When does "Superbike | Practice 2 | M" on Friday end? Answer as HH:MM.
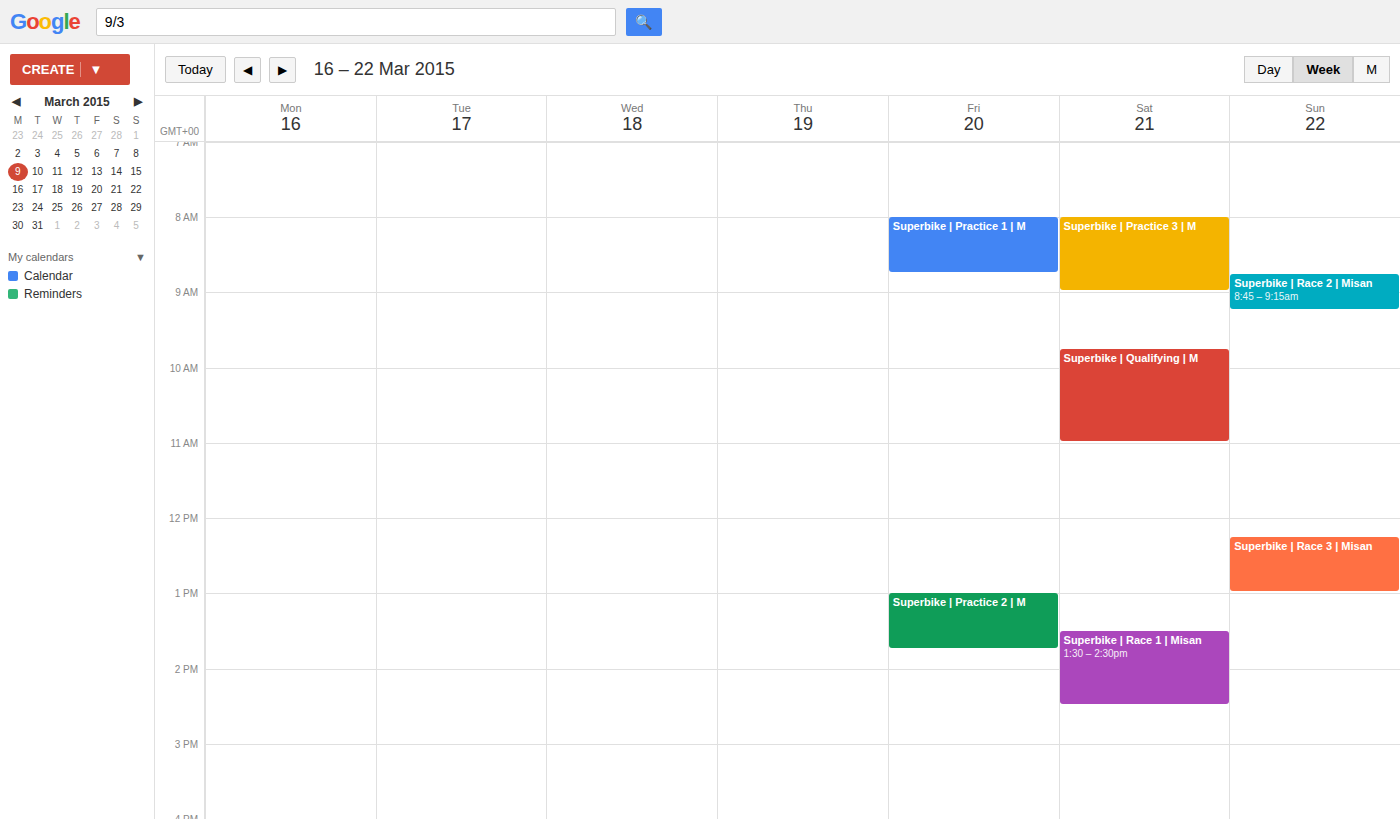
13:45